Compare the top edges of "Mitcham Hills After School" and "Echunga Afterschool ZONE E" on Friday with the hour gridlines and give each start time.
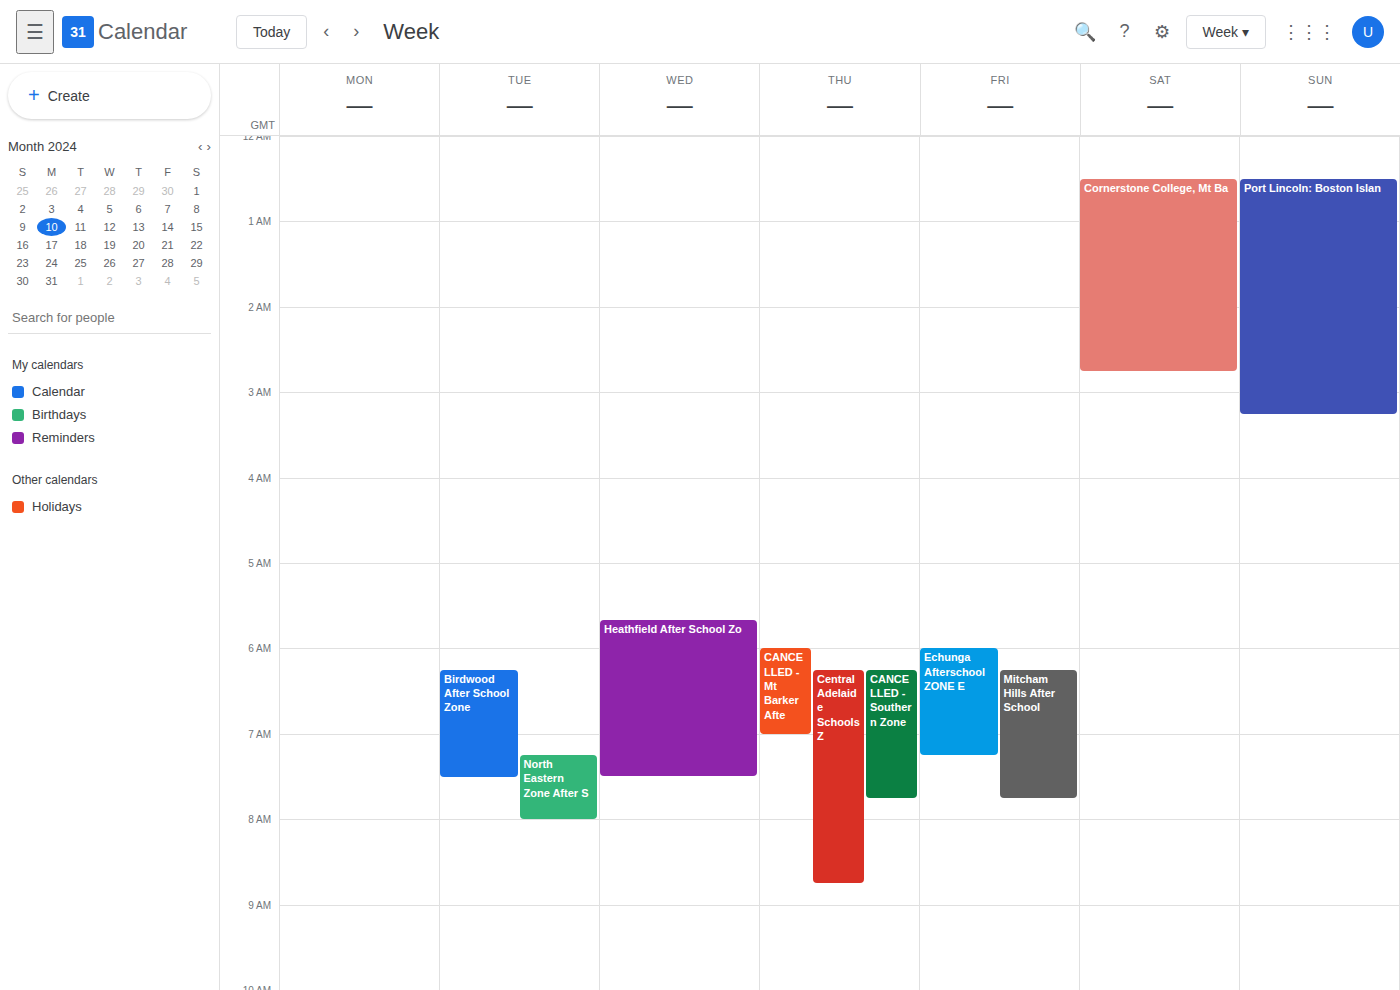
"Mitcham Hills After School": 6:15 AM, neither: a quarter of the way from the 6 AM line to the 7 AM line. "Echunga Afterschool ZONE E": 6:00 AM, exactly on the 6 AM line.